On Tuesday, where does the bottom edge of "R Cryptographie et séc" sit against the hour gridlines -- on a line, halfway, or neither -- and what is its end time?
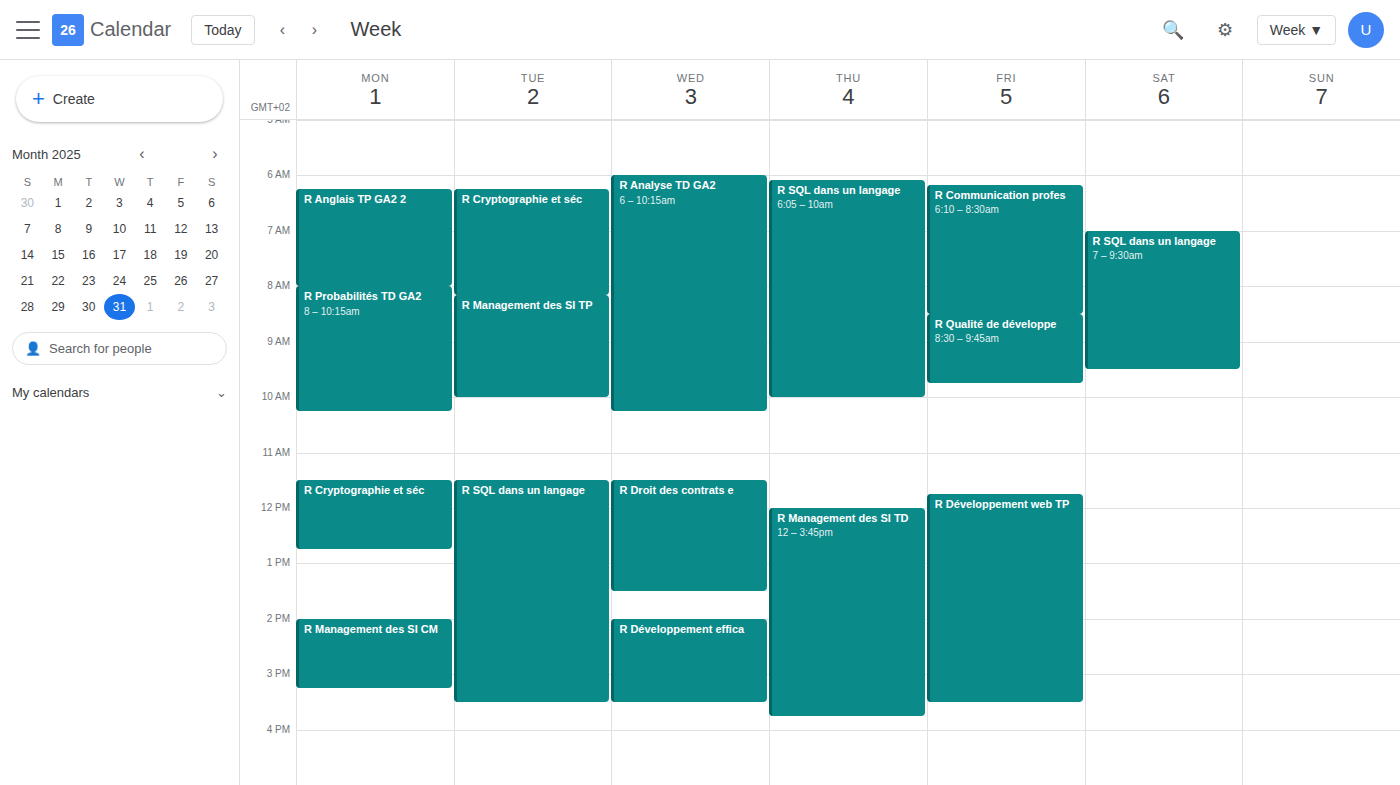
8:10 AM -- neither: 10 minutes below the 8 AM line and 50 minutes above the 9 AM line.